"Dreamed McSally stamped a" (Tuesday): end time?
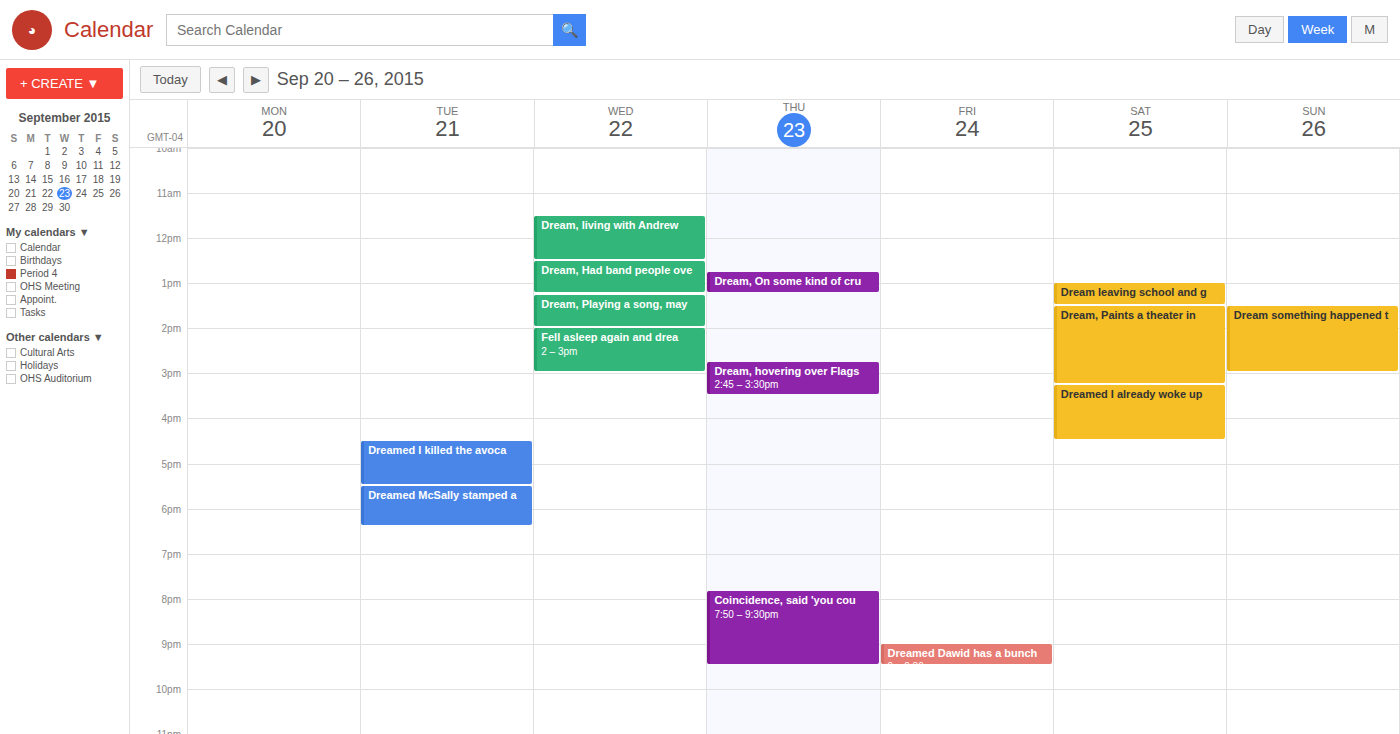
6:25 PM